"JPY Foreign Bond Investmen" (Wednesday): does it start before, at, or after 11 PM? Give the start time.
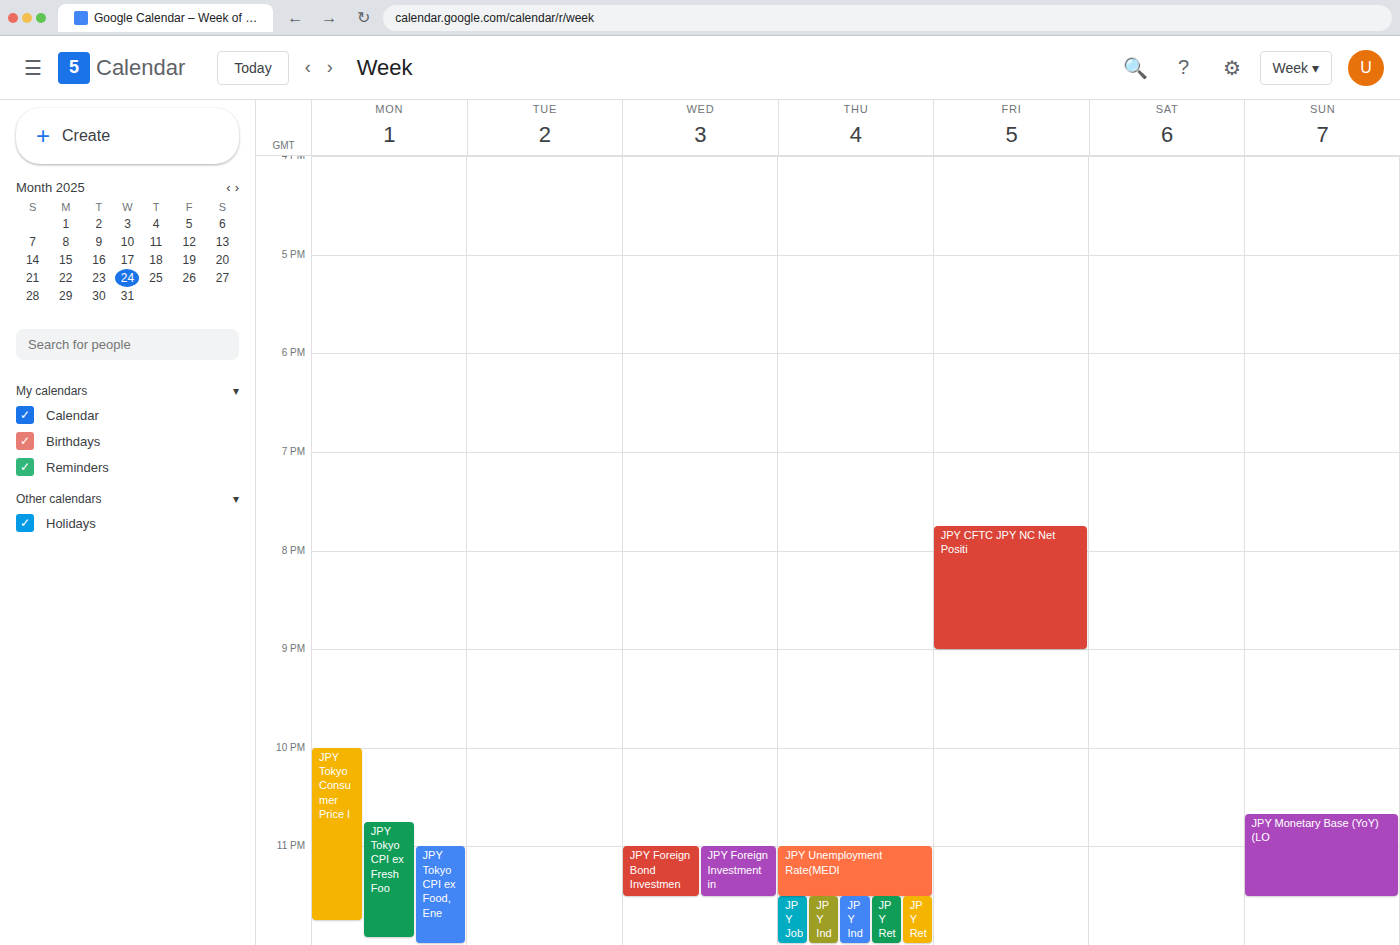
11:00 PM -- exactly at 11 PM, on the 11 PM line.